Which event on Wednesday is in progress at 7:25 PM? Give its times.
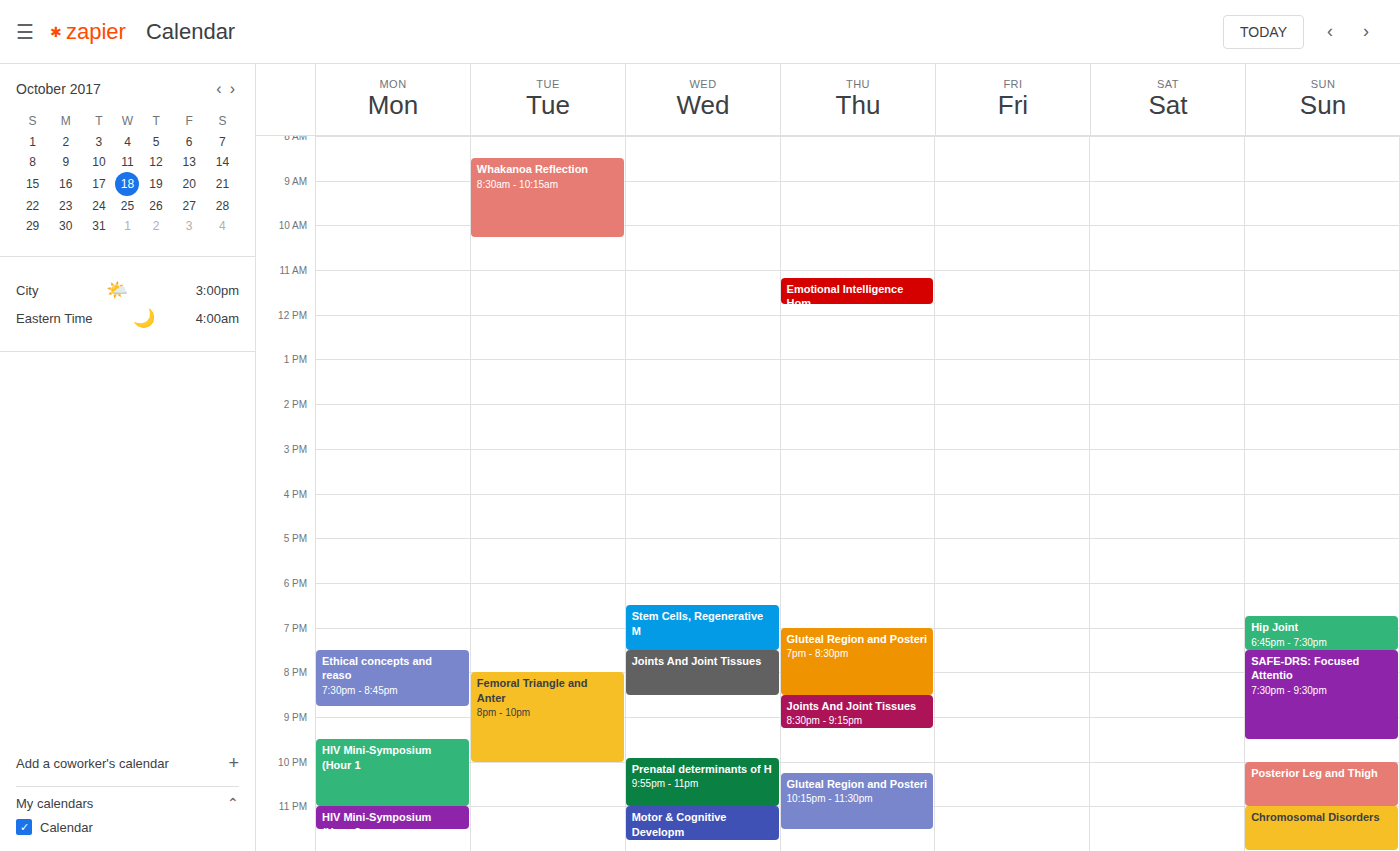
"Stem Cells, Regenerative M", 6:30 PM to 7:30 PM